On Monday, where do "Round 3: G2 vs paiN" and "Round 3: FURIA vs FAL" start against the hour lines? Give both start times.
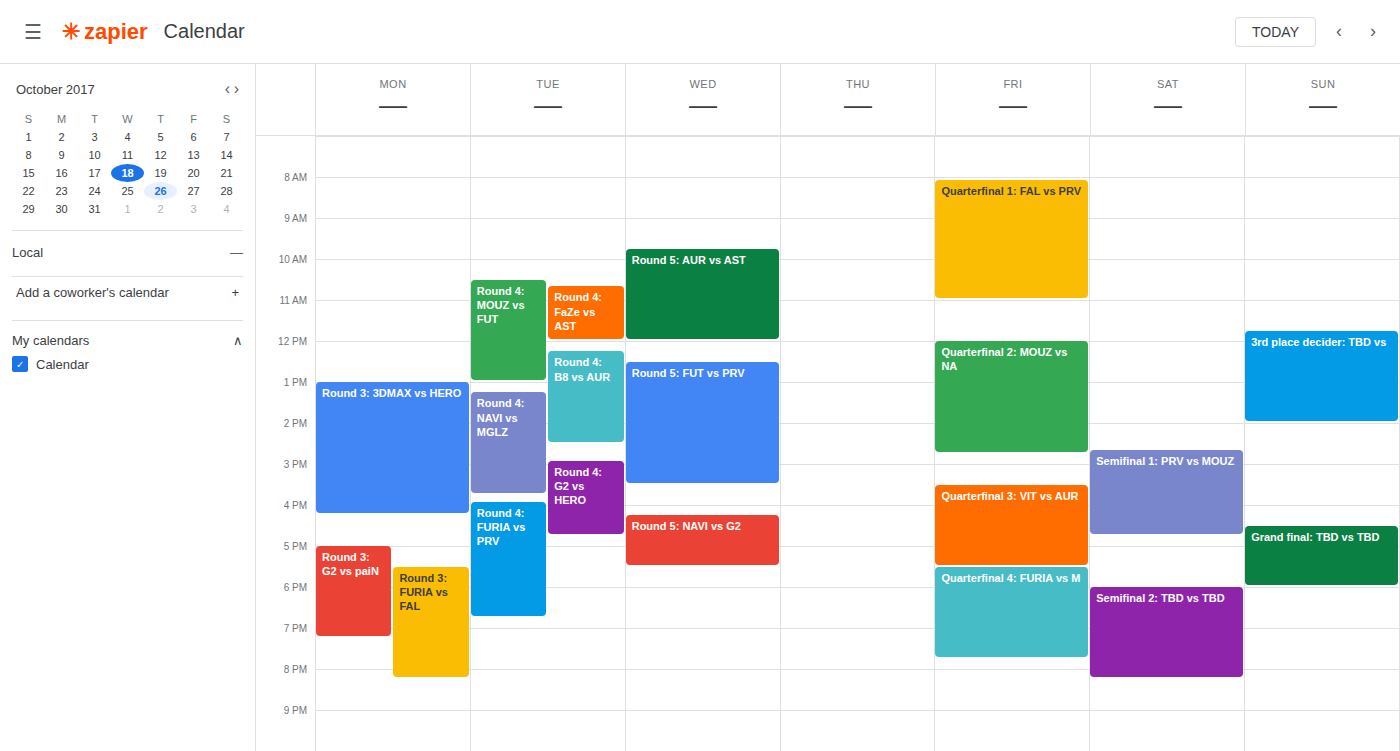
"Round 3: G2 vs paiN": 5:00 PM, exactly on the 5 PM line. "Round 3: FURIA vs FAL": 5:30 PM, halfway between the 5 PM and 6 PM lines.